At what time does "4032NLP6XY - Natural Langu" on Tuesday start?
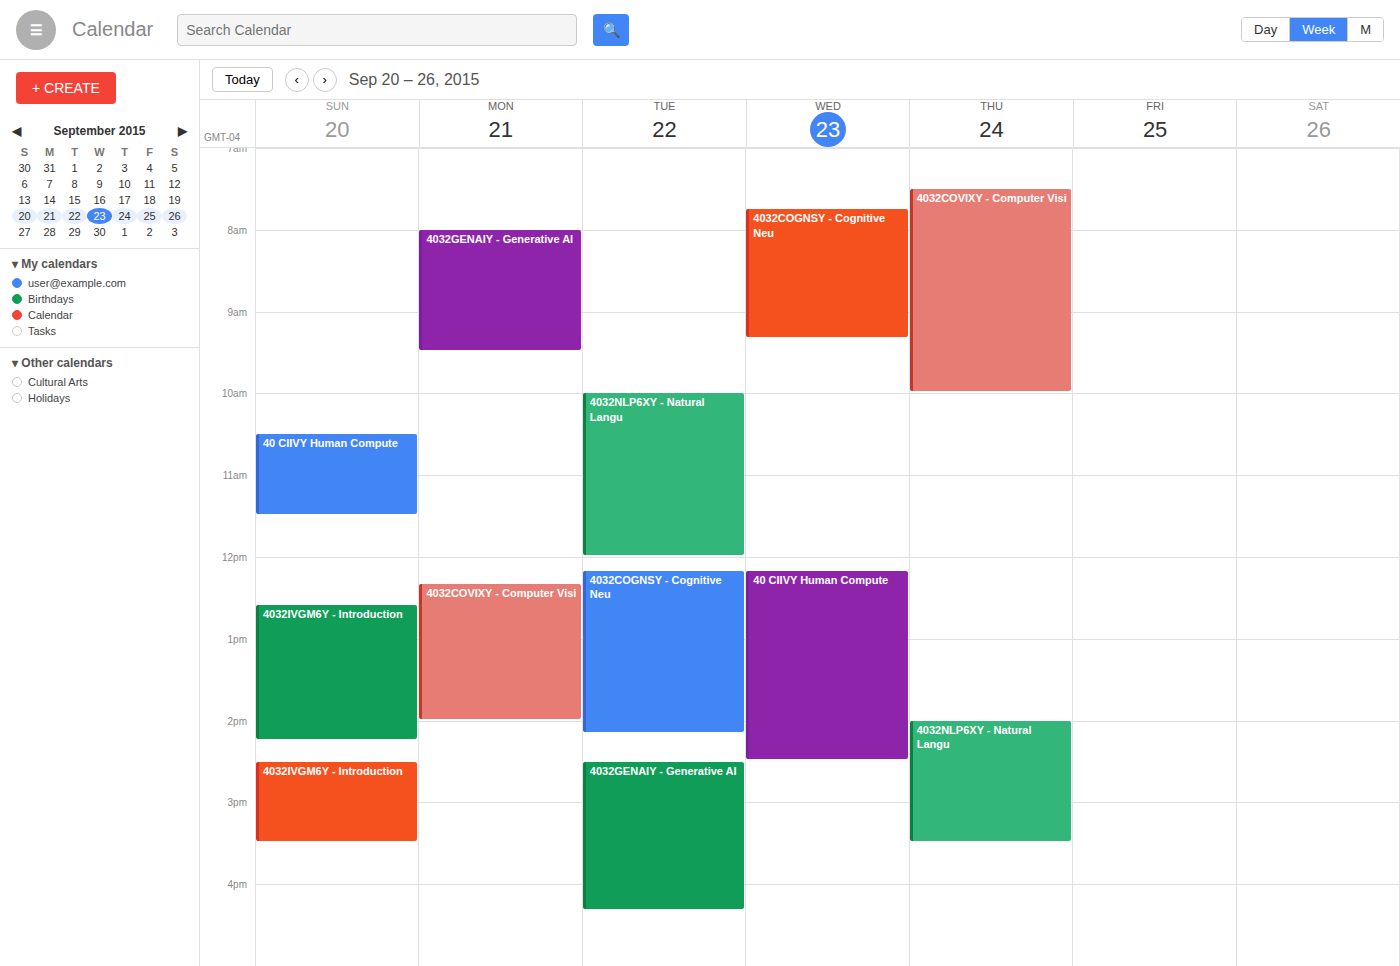
10:00 AM